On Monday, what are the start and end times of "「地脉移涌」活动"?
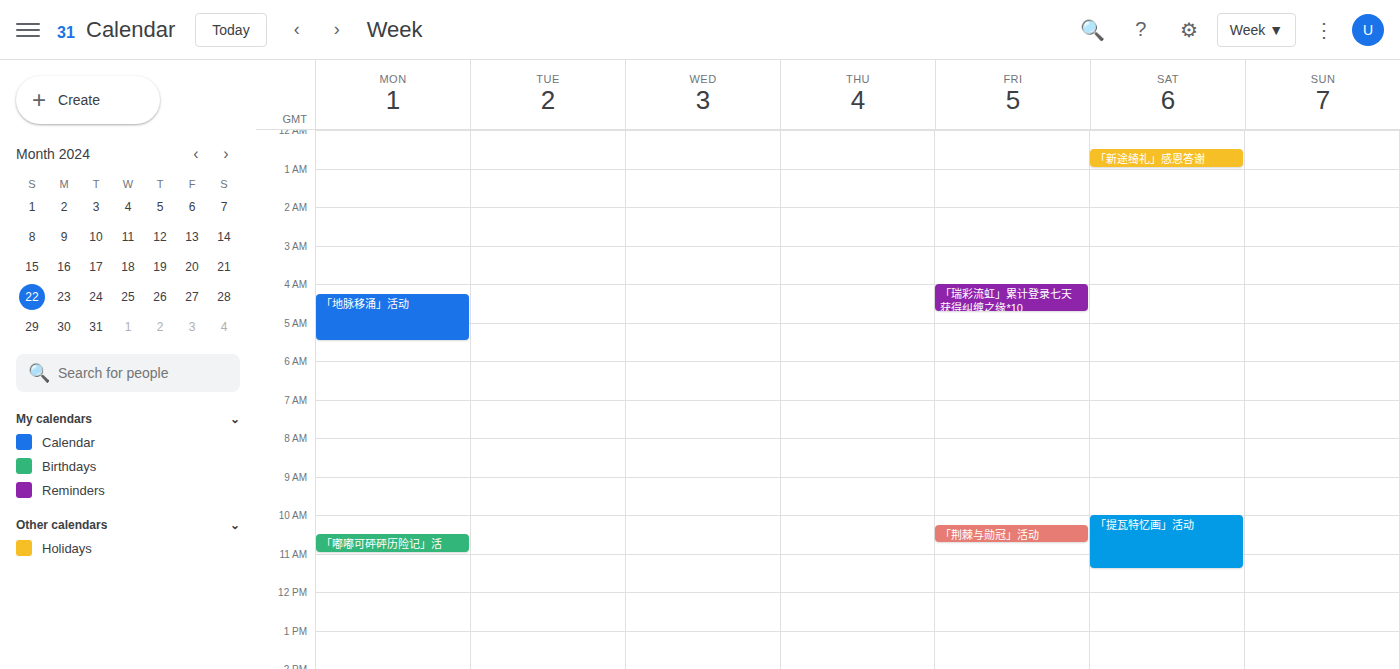
04:15 to 05:30